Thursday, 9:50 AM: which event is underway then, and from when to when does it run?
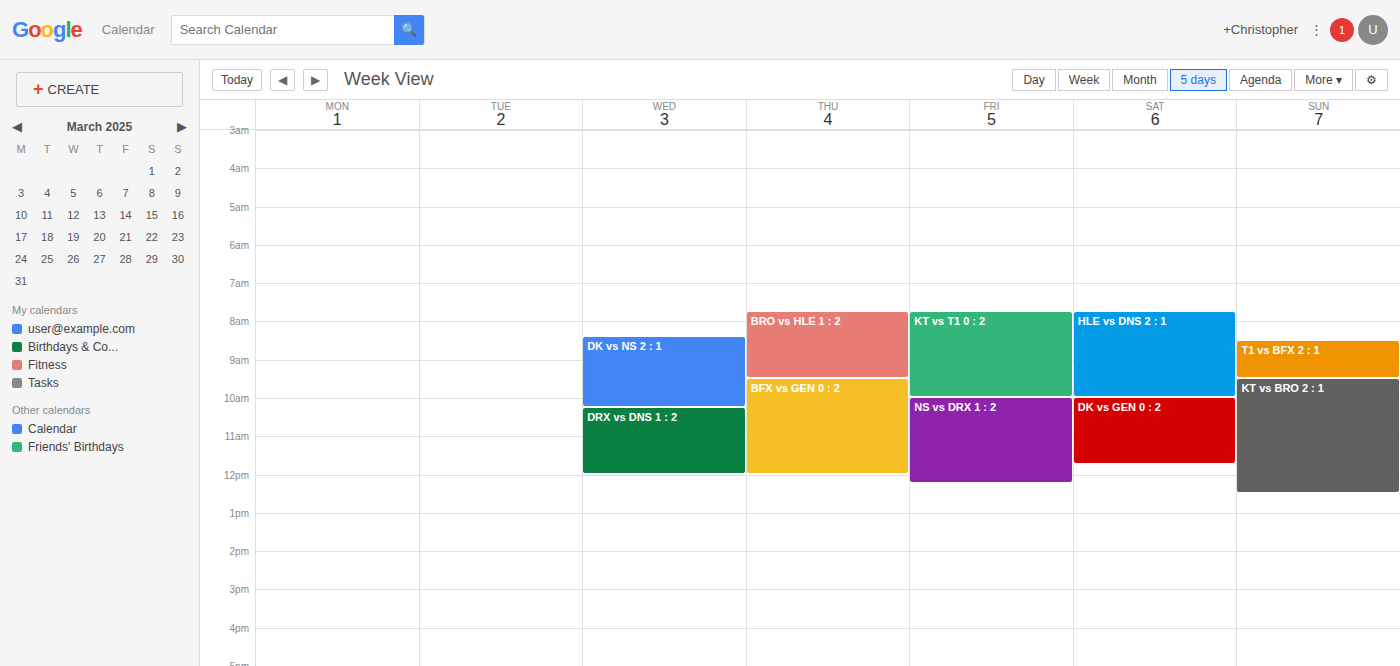
"BFX vs GEN 0 : 2", 9:30 AM to 12:00 PM